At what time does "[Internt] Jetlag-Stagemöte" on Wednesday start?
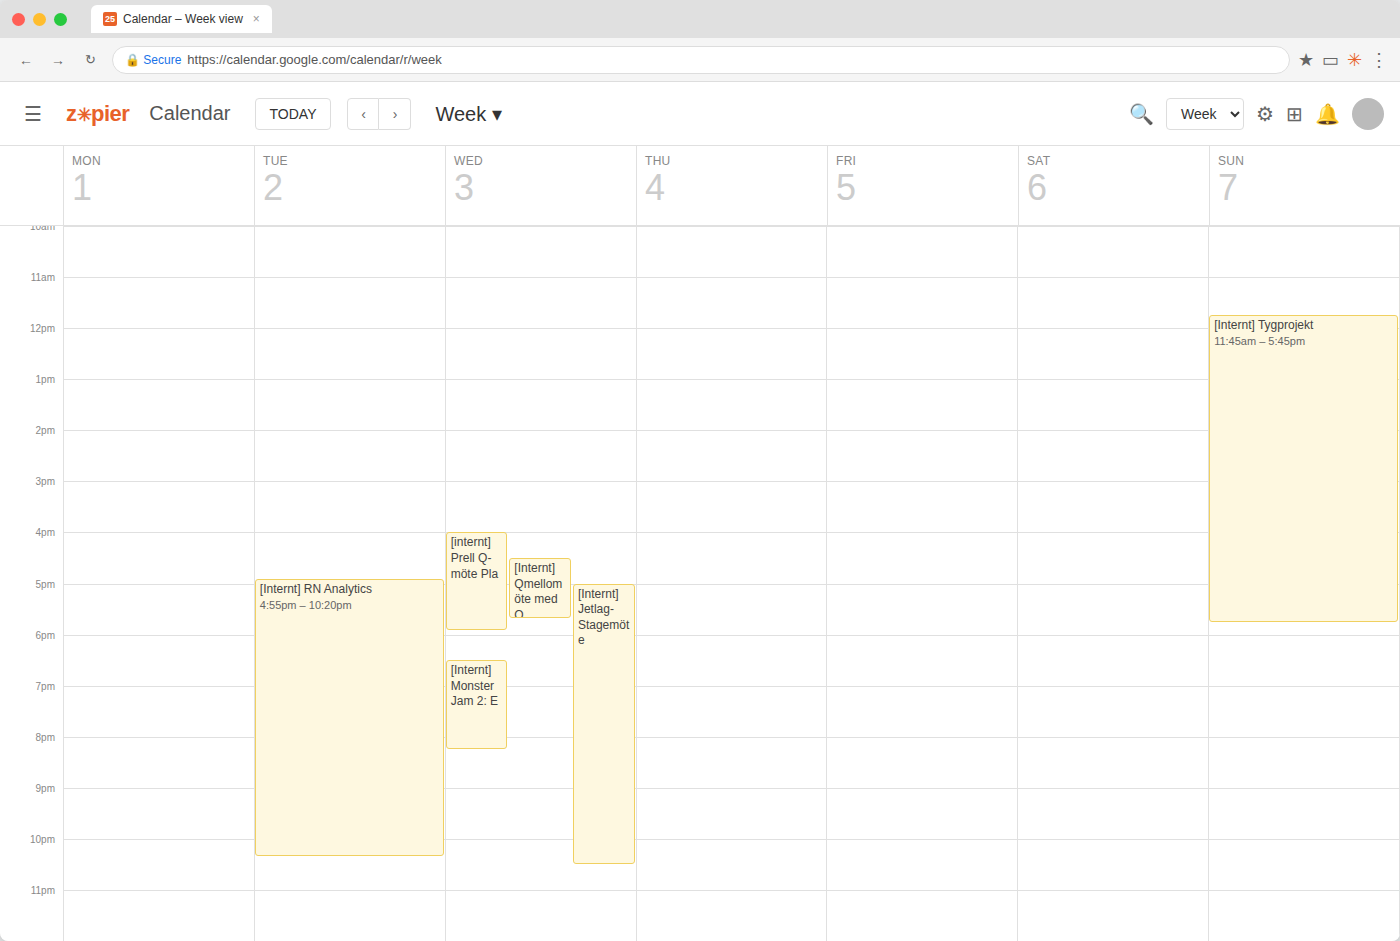
5:00 PM